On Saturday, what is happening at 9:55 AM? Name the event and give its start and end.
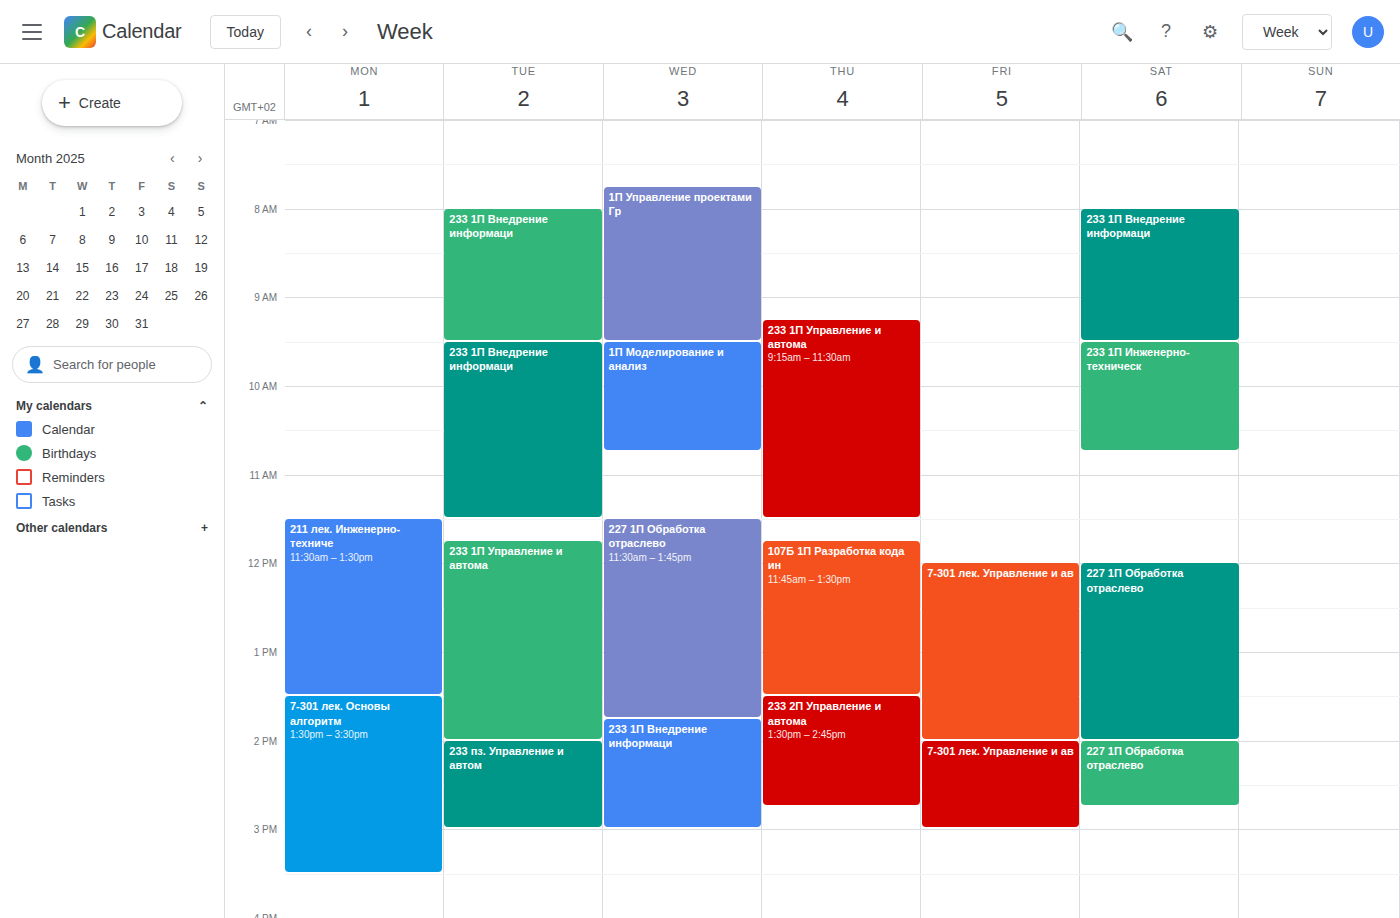
"233 1П Инженерно-техническ", 9:30 AM to 10:45 AM